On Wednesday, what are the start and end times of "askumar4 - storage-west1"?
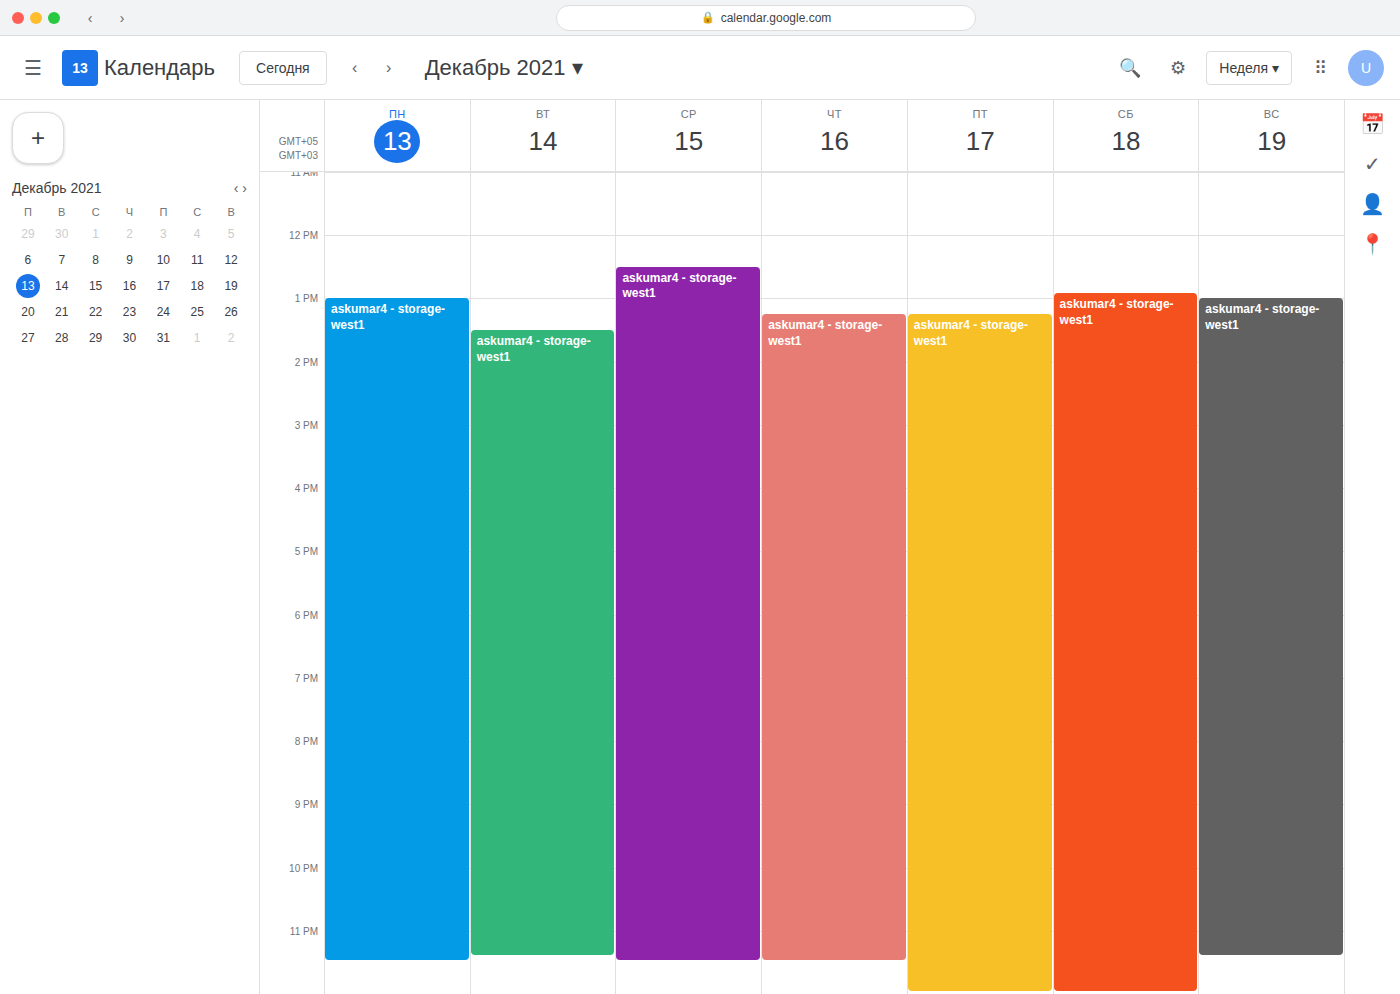
12:30 PM to 11:30 PM